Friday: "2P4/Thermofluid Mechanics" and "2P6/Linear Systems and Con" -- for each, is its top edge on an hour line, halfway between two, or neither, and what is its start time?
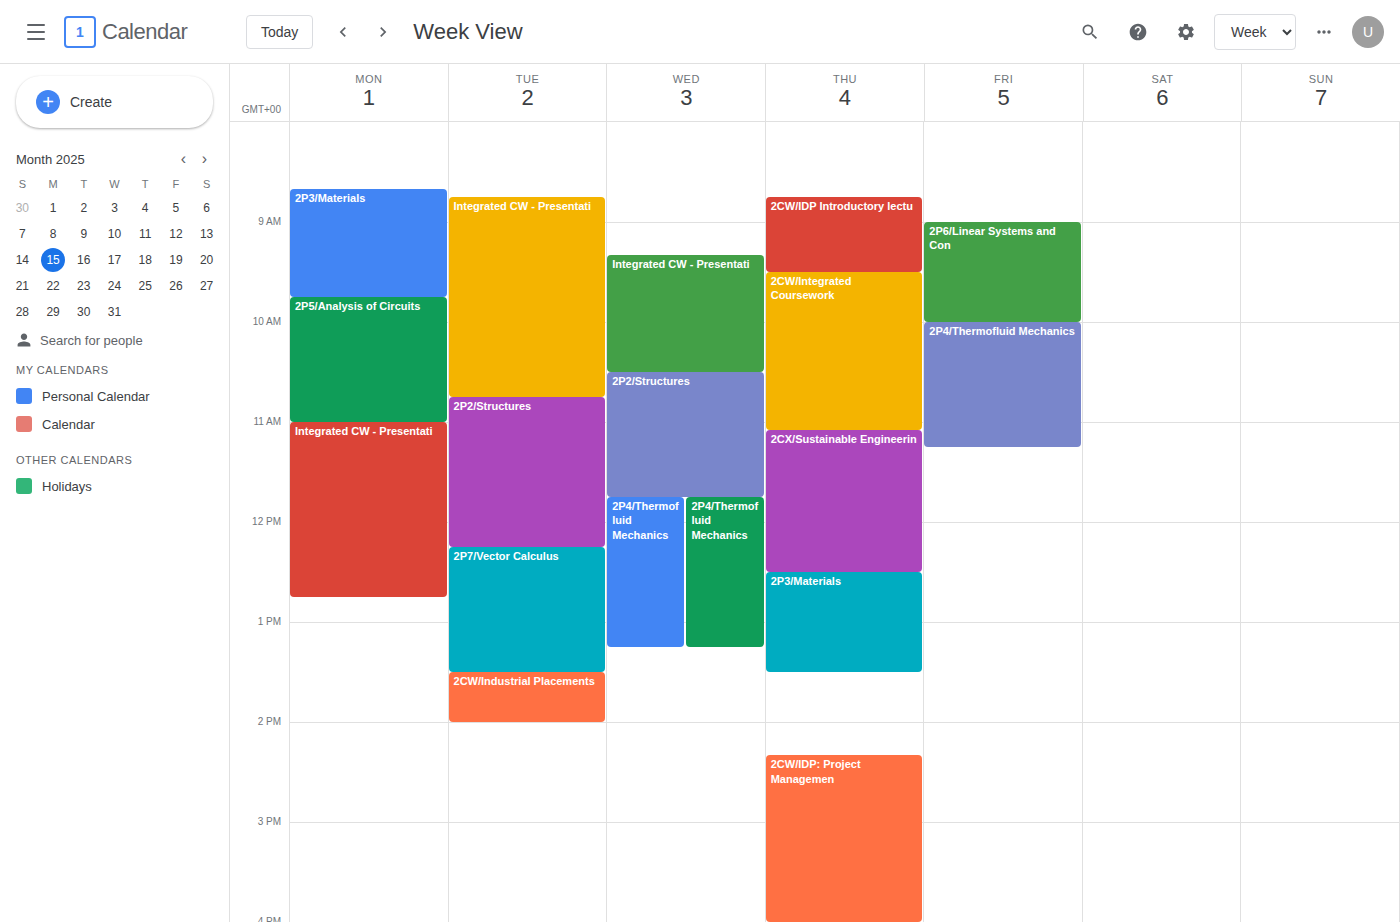
"2P4/Thermofluid Mechanics": 10:00 AM, exactly on the 10 AM line. "2P6/Linear Systems and Con": 9:00 AM, exactly on the 9 AM line.